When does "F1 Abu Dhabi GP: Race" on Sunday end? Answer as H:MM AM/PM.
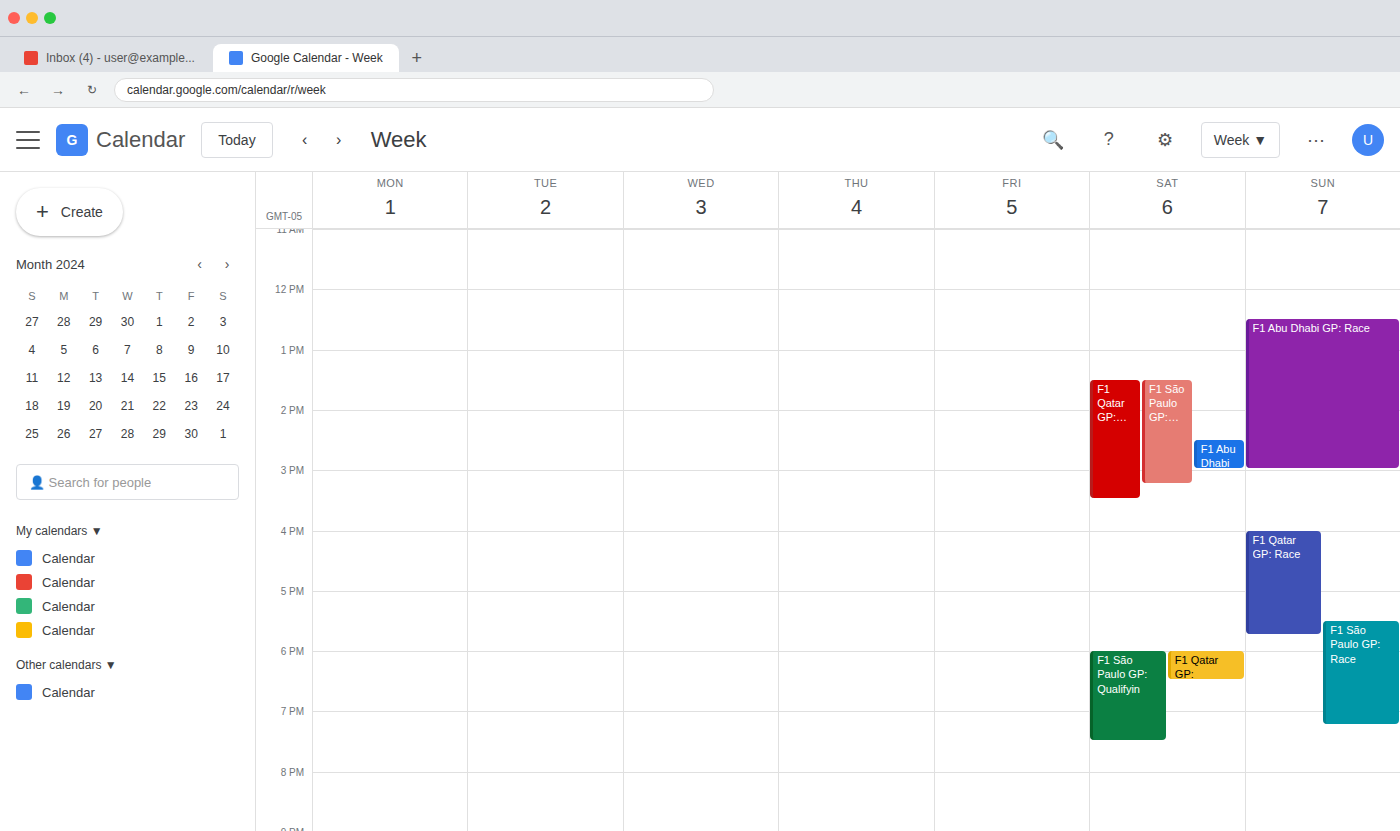
3:00 PM